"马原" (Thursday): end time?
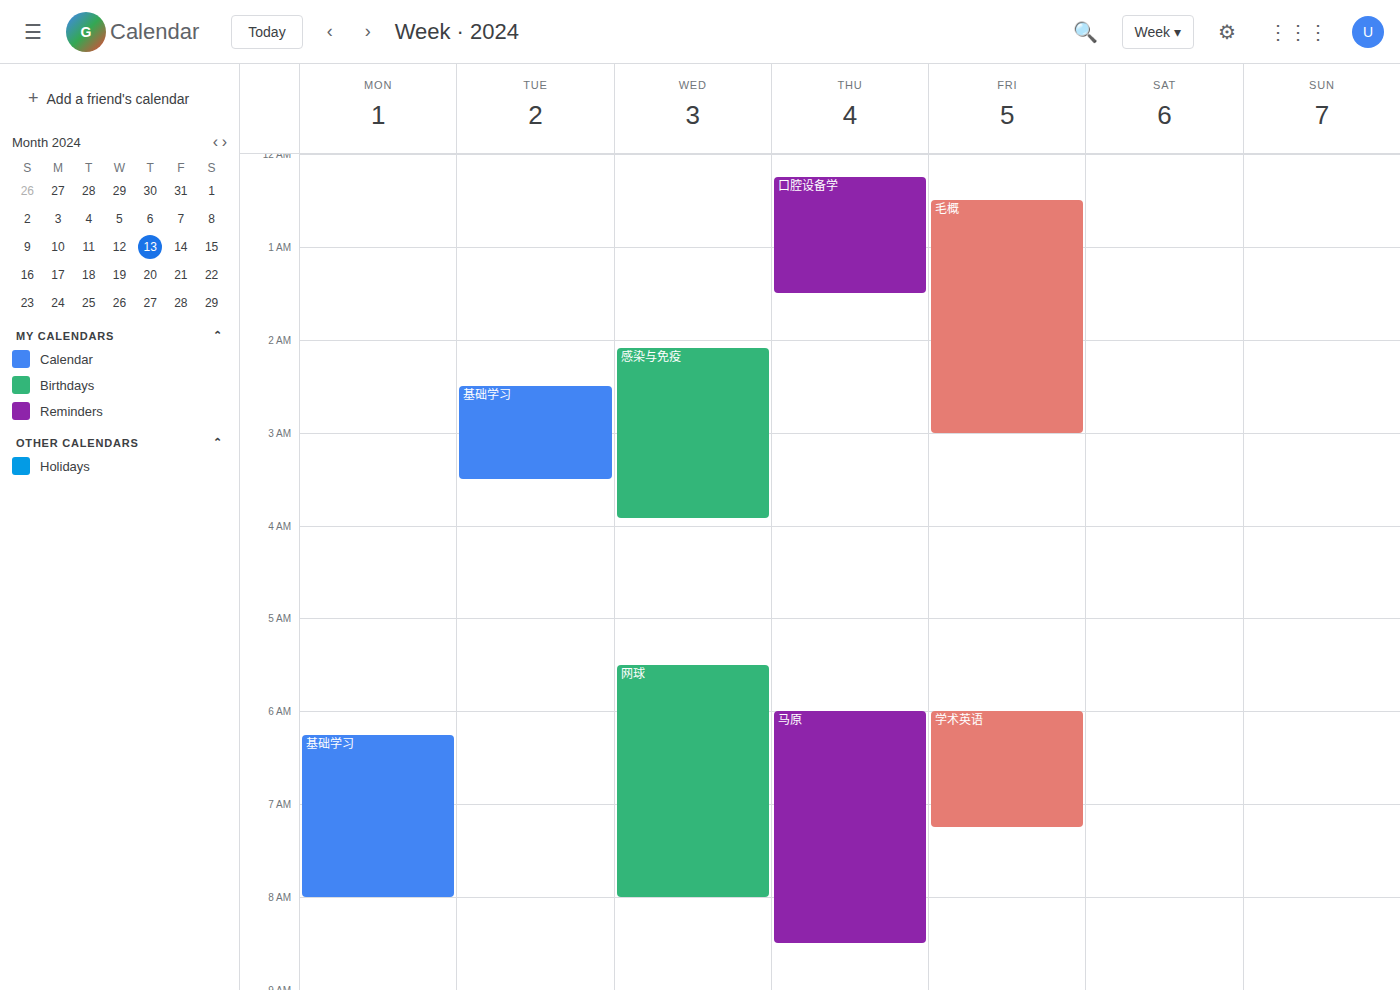
8:30 AM